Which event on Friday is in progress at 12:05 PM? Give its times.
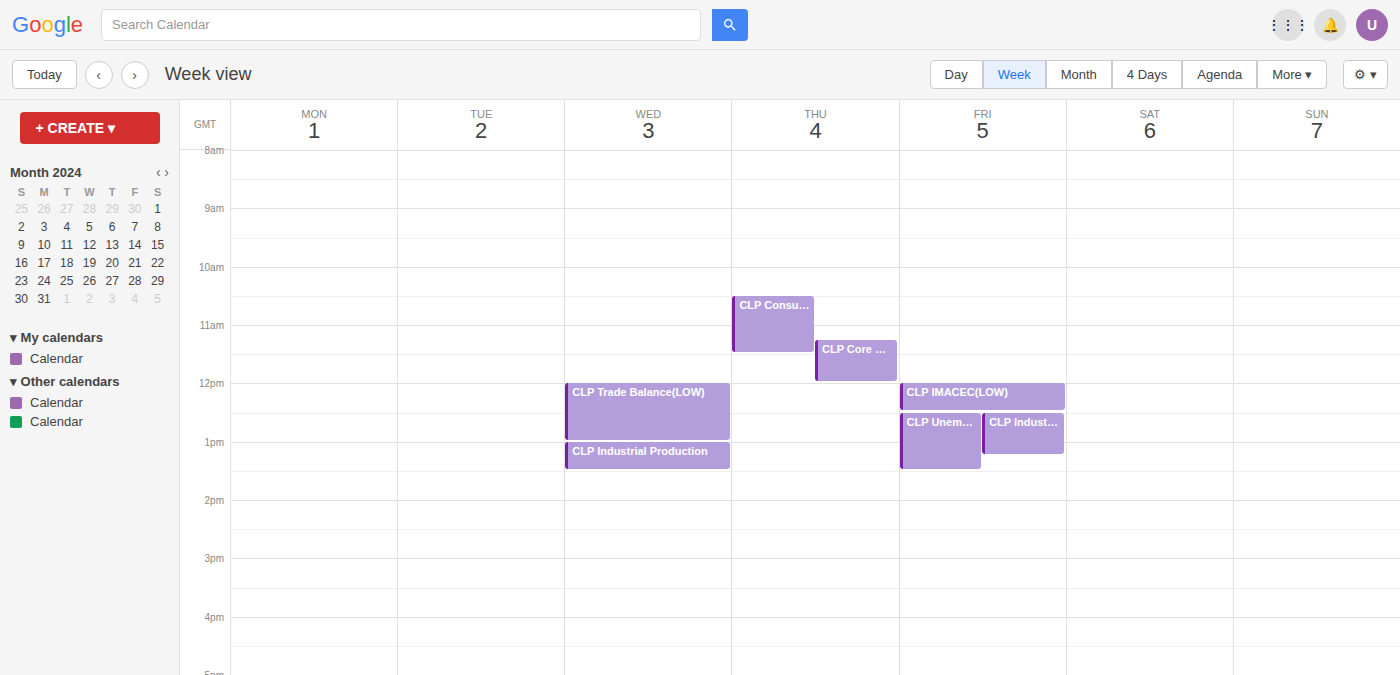
"CLP IMACEC(LOW)", 12:00 PM to 12:30 PM